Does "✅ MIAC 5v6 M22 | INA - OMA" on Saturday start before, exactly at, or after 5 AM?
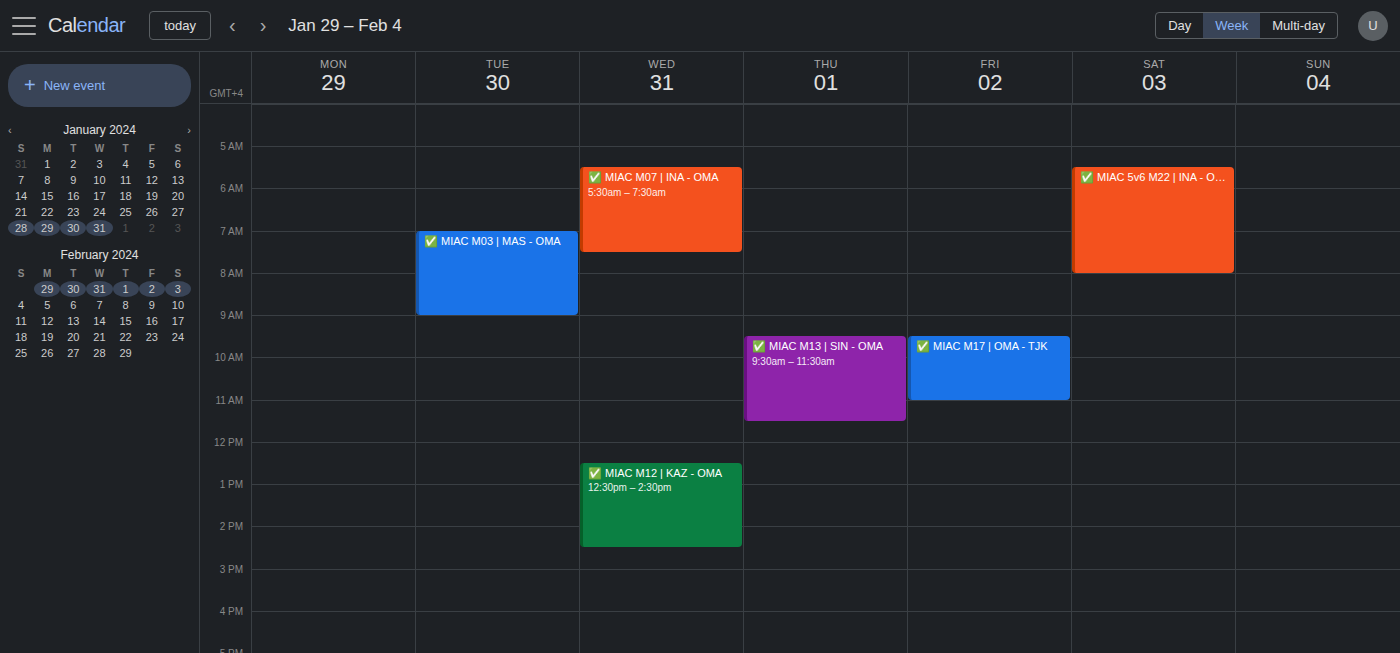
5:30 AM -- after 5 AM, 30 minutes below the 5 AM line.